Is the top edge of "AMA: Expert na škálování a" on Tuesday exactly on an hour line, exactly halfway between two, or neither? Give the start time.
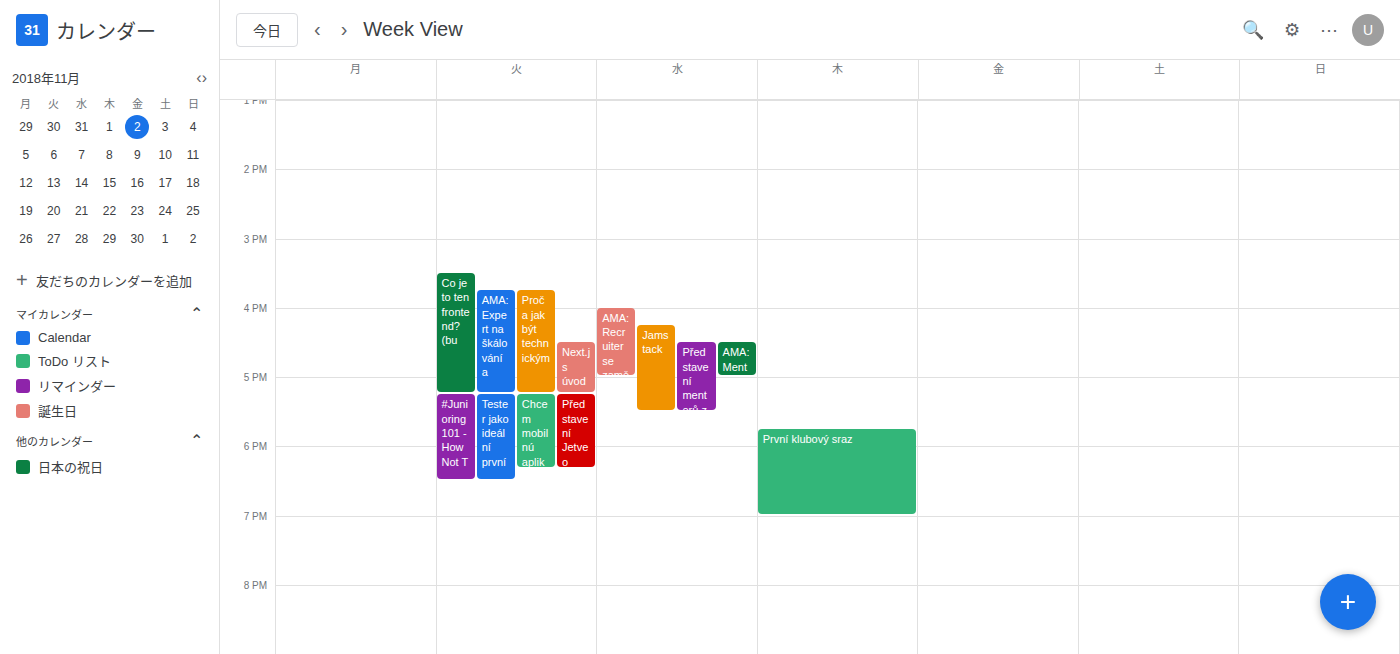
3:45 PM -- neither: three quarters of the way from the 3 PM line to the 4 PM line.